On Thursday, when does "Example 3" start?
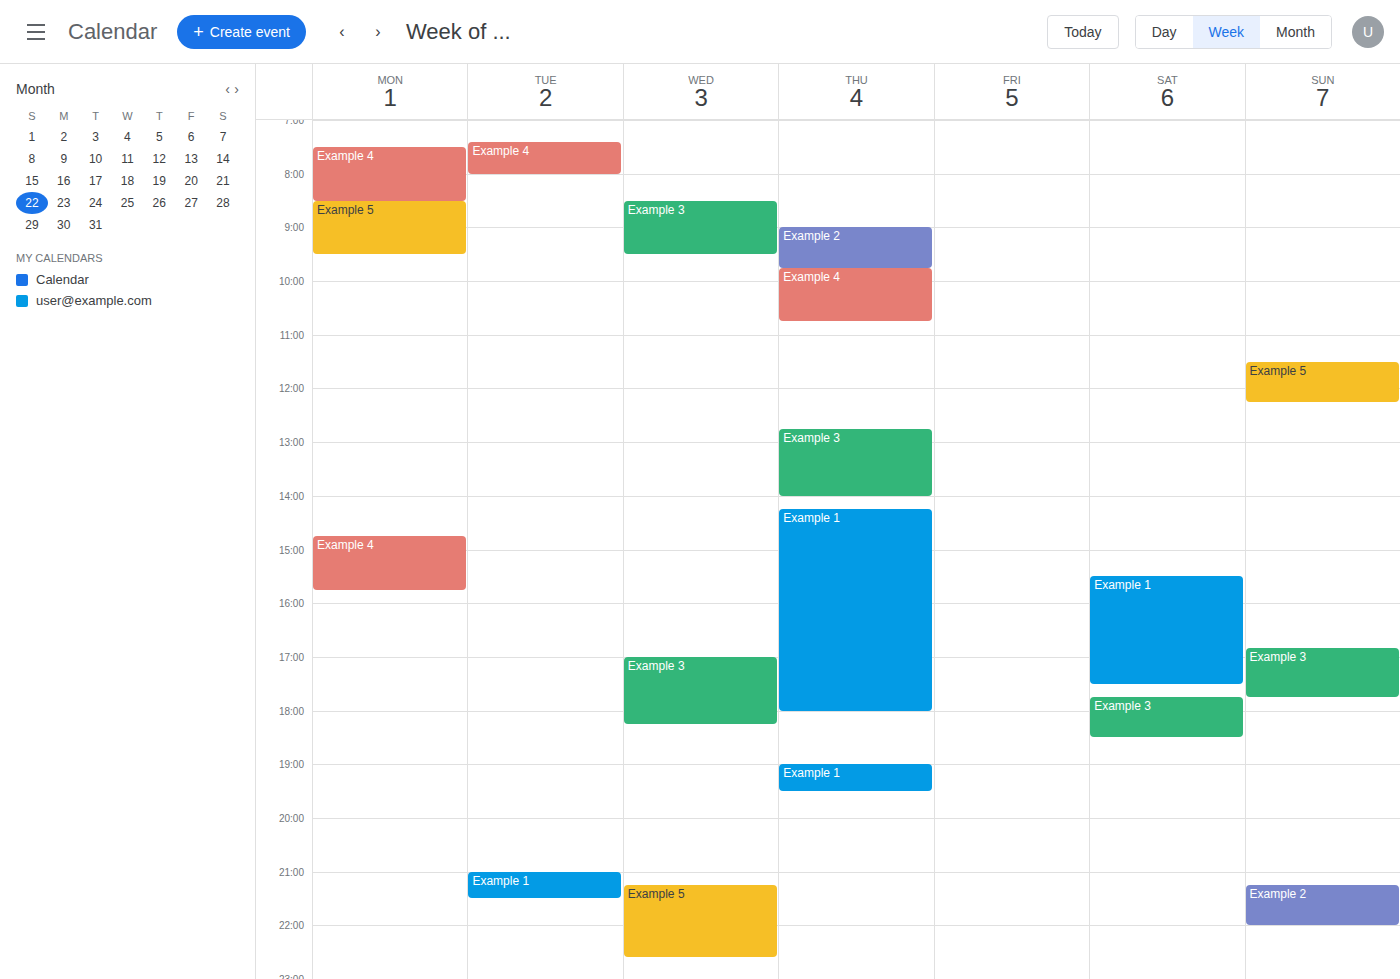
12:45 PM